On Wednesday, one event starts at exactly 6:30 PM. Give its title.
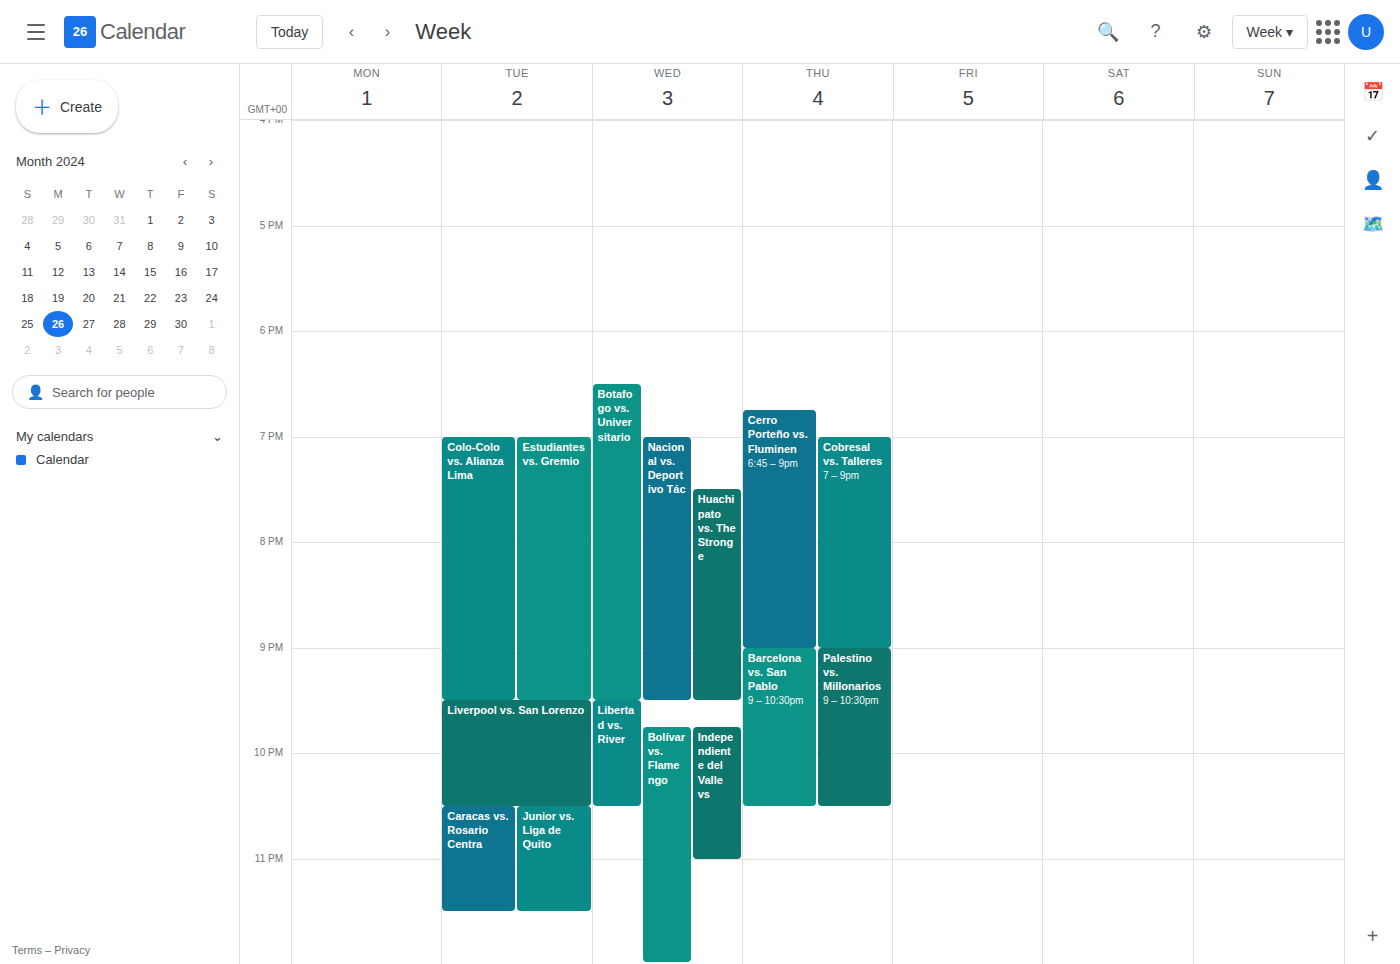
"Botafogo vs. Universitario"